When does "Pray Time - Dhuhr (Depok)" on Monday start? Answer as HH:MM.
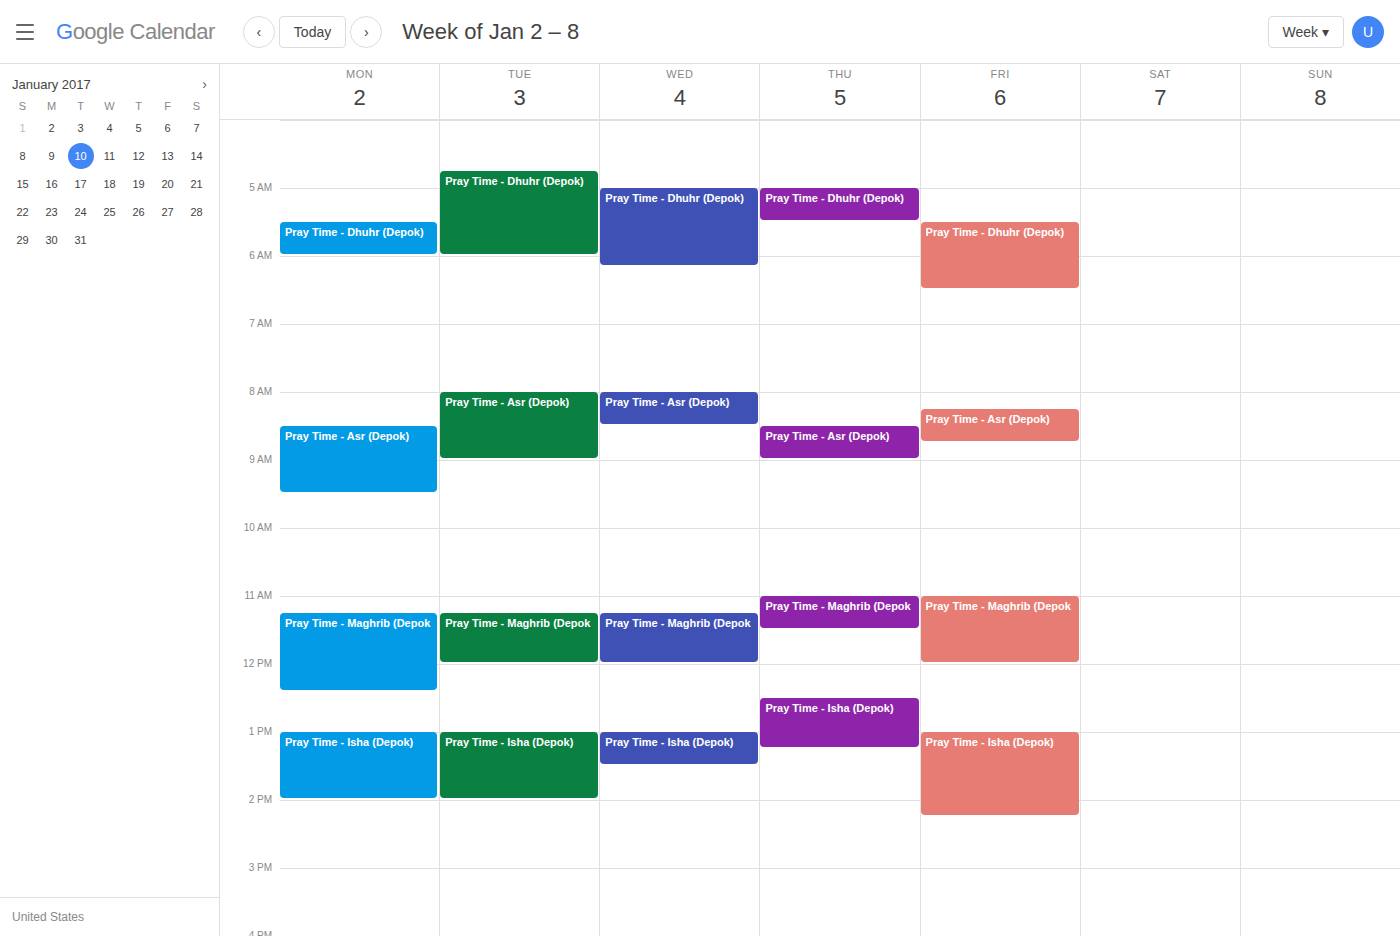
05:30